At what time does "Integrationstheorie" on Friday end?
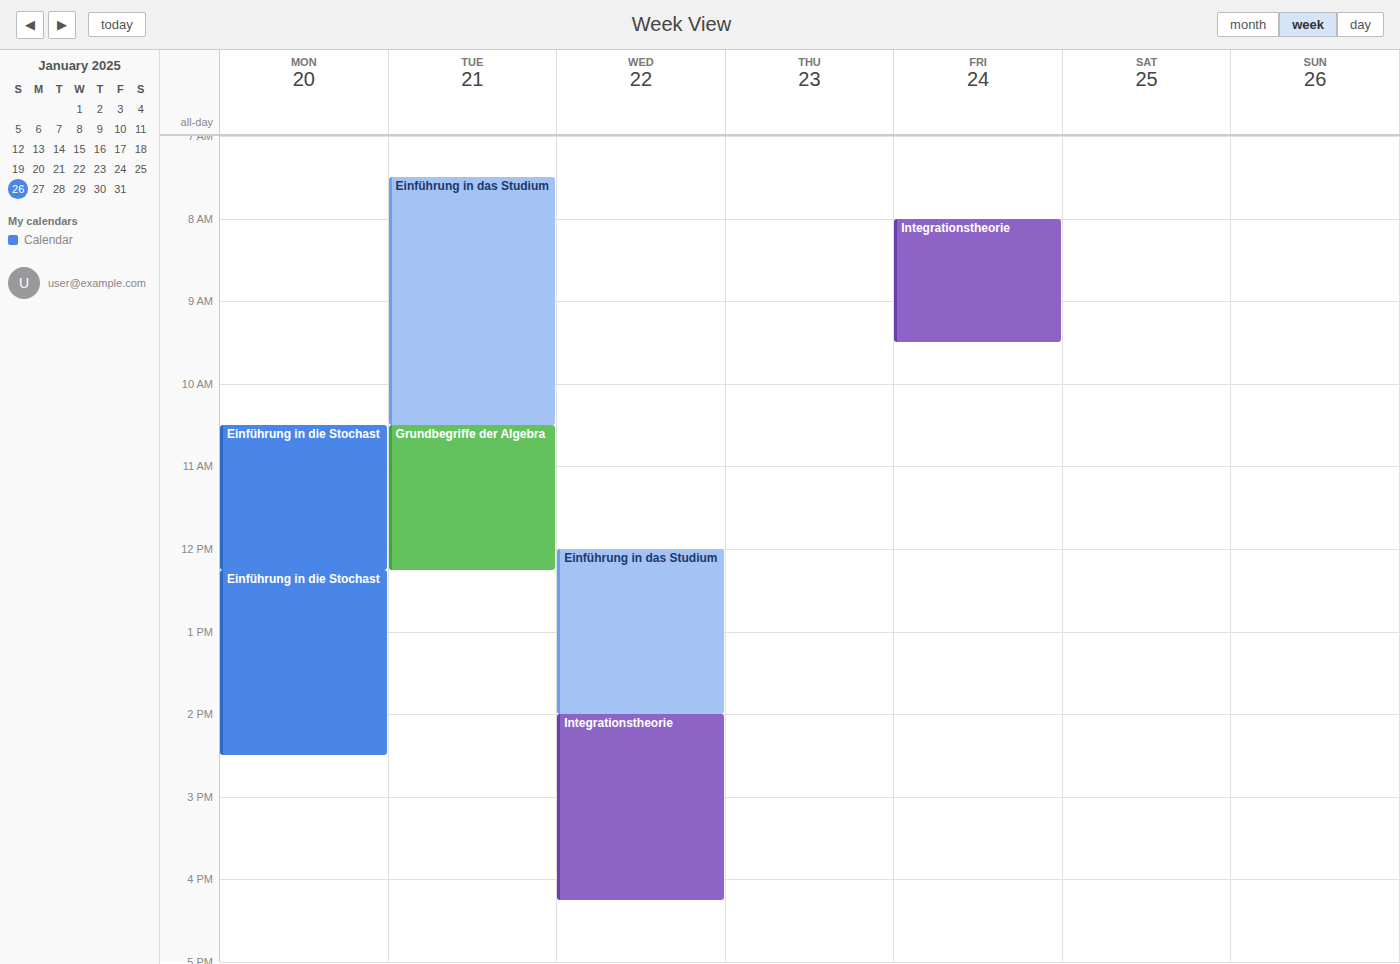
9:30 AM